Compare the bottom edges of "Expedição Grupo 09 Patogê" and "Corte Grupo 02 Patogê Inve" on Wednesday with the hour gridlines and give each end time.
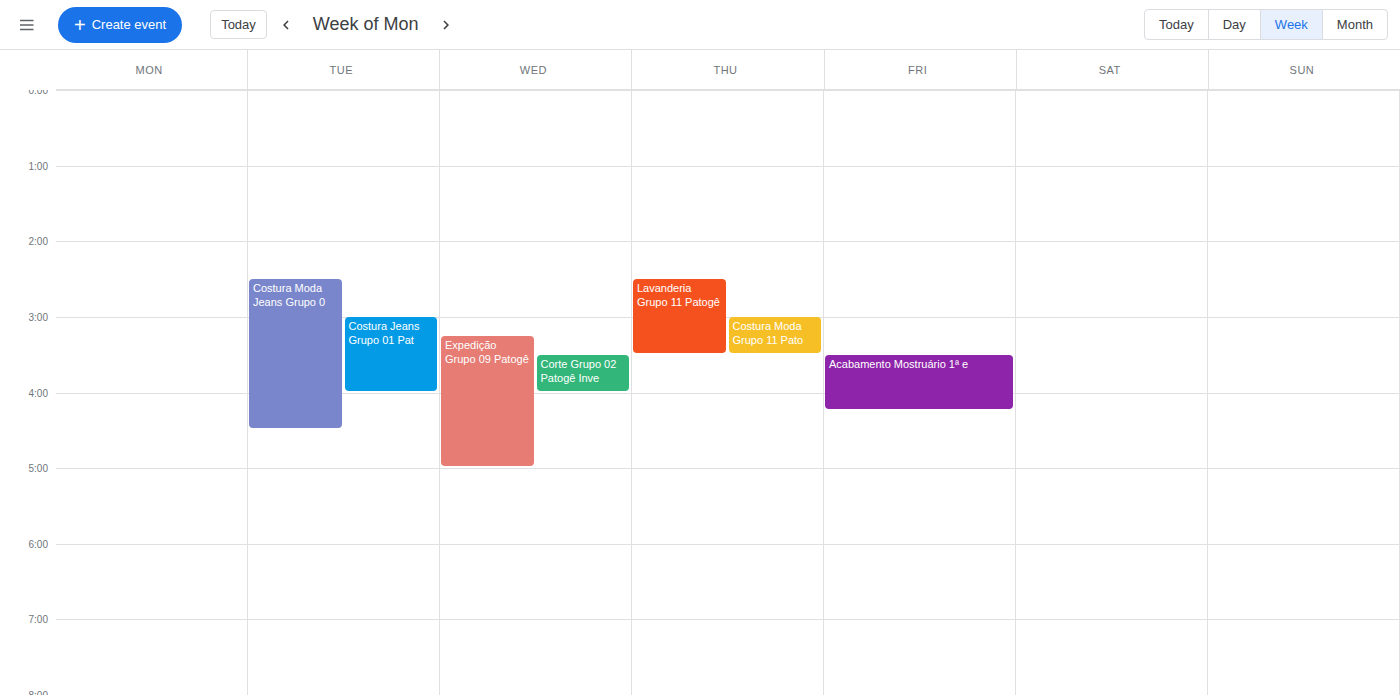
"Expedição Grupo 09 Patogê": 5:00 AM, exactly on the 5 AM line. "Corte Grupo 02 Patogê Inve": 4:00 AM, exactly on the 4 AM line.